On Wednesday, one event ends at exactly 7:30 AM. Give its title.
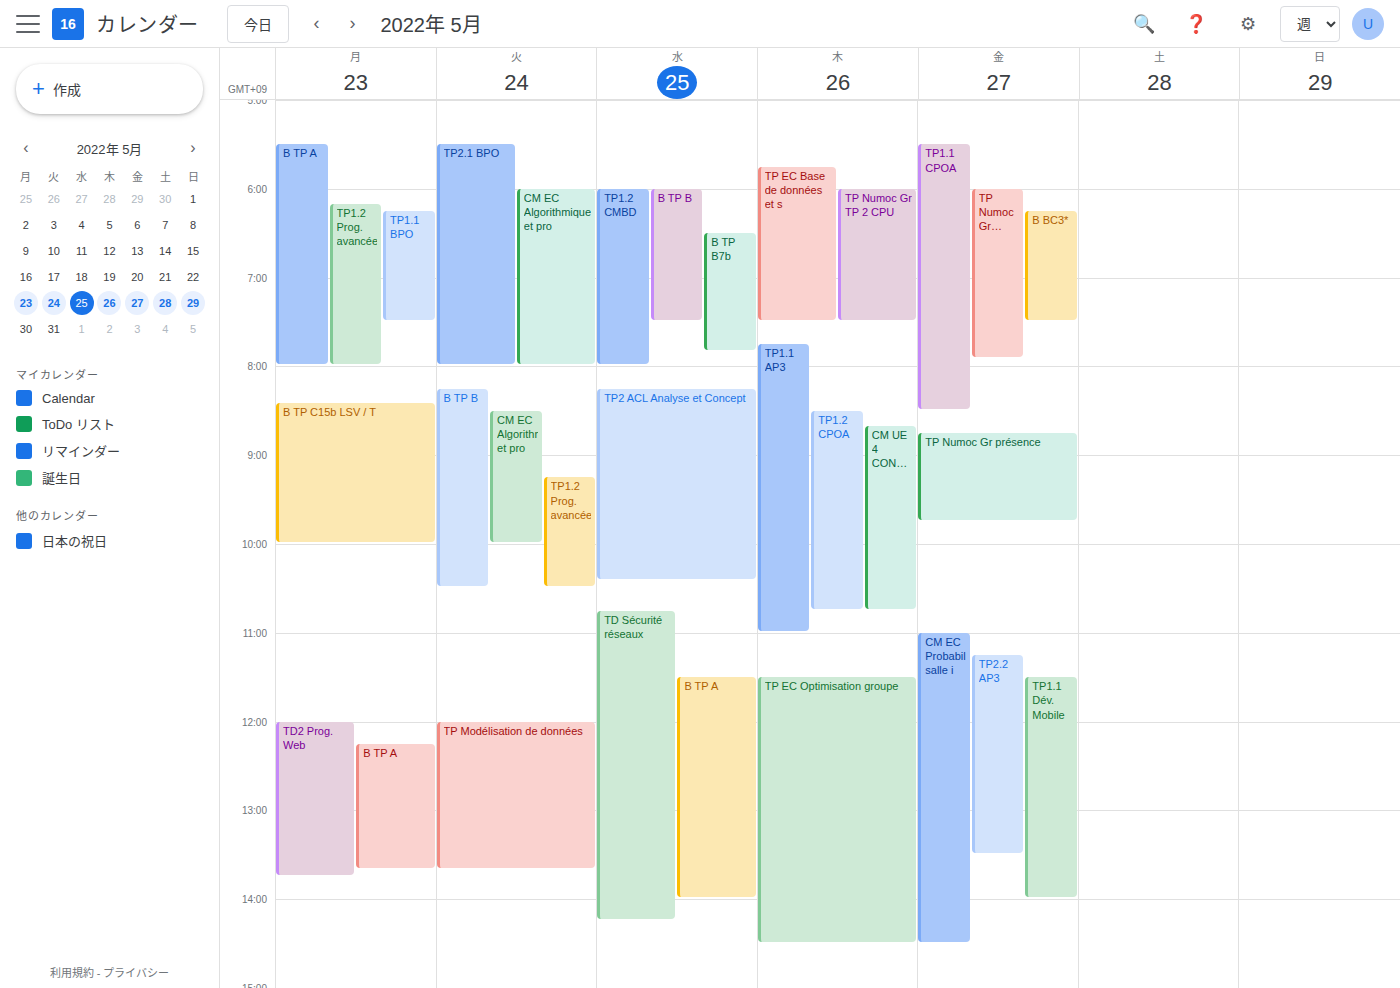
"B TP B"